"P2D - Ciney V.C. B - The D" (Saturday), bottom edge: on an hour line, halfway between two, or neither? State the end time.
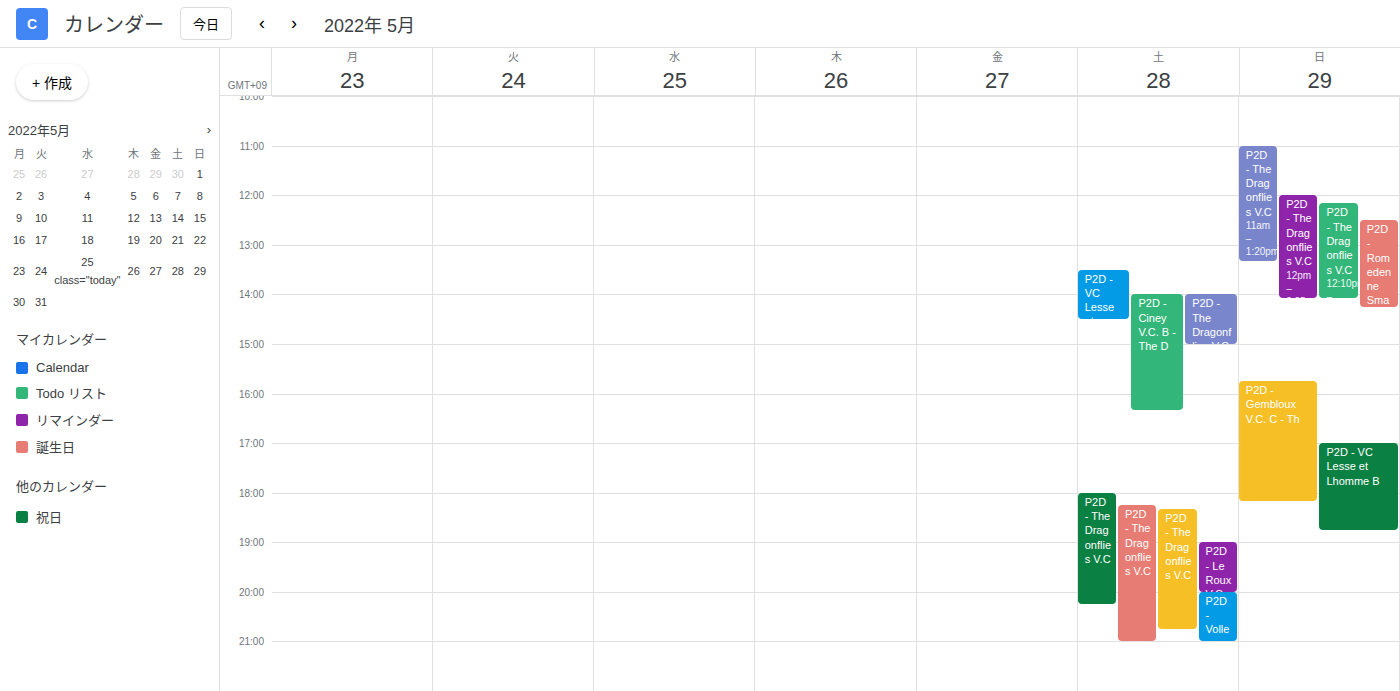
4:20 PM -- neither: 20 minutes below the 4 PM line and 40 minutes above the 5 PM line.